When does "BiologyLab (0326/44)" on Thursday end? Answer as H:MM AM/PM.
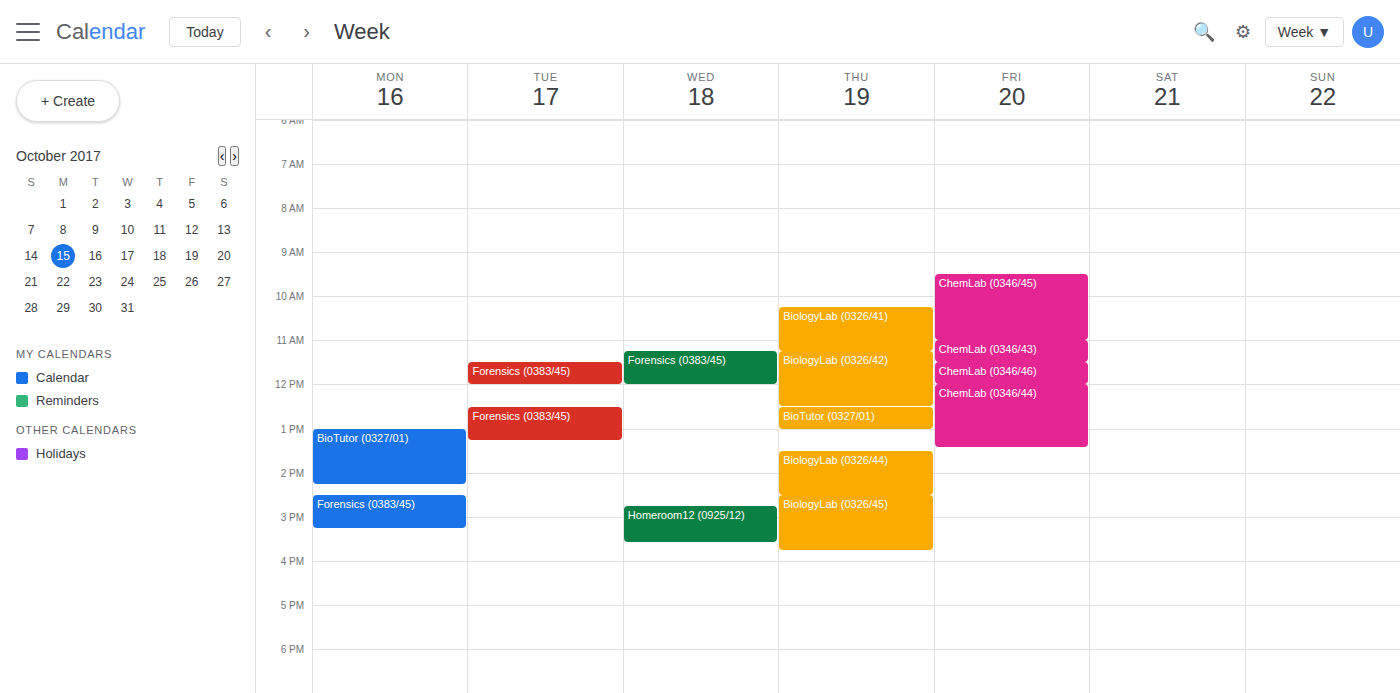
2:30 PM